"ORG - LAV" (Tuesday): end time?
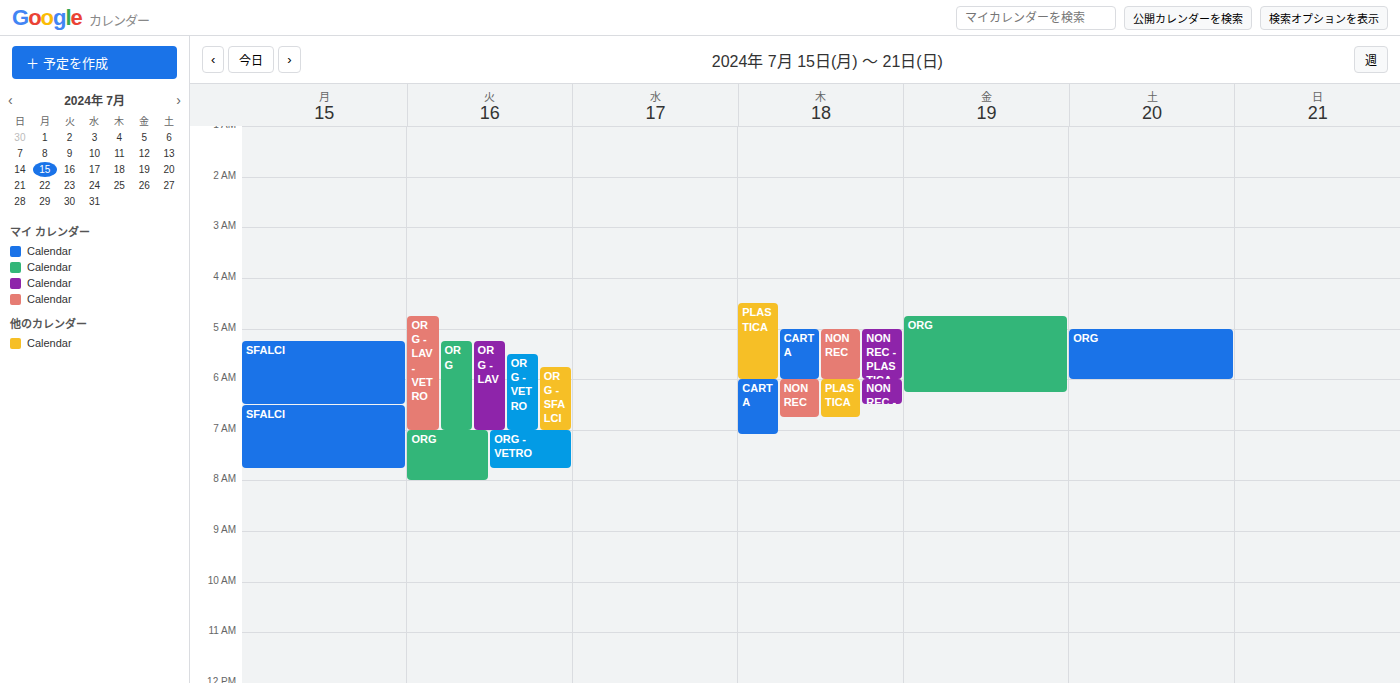
7:00 AM